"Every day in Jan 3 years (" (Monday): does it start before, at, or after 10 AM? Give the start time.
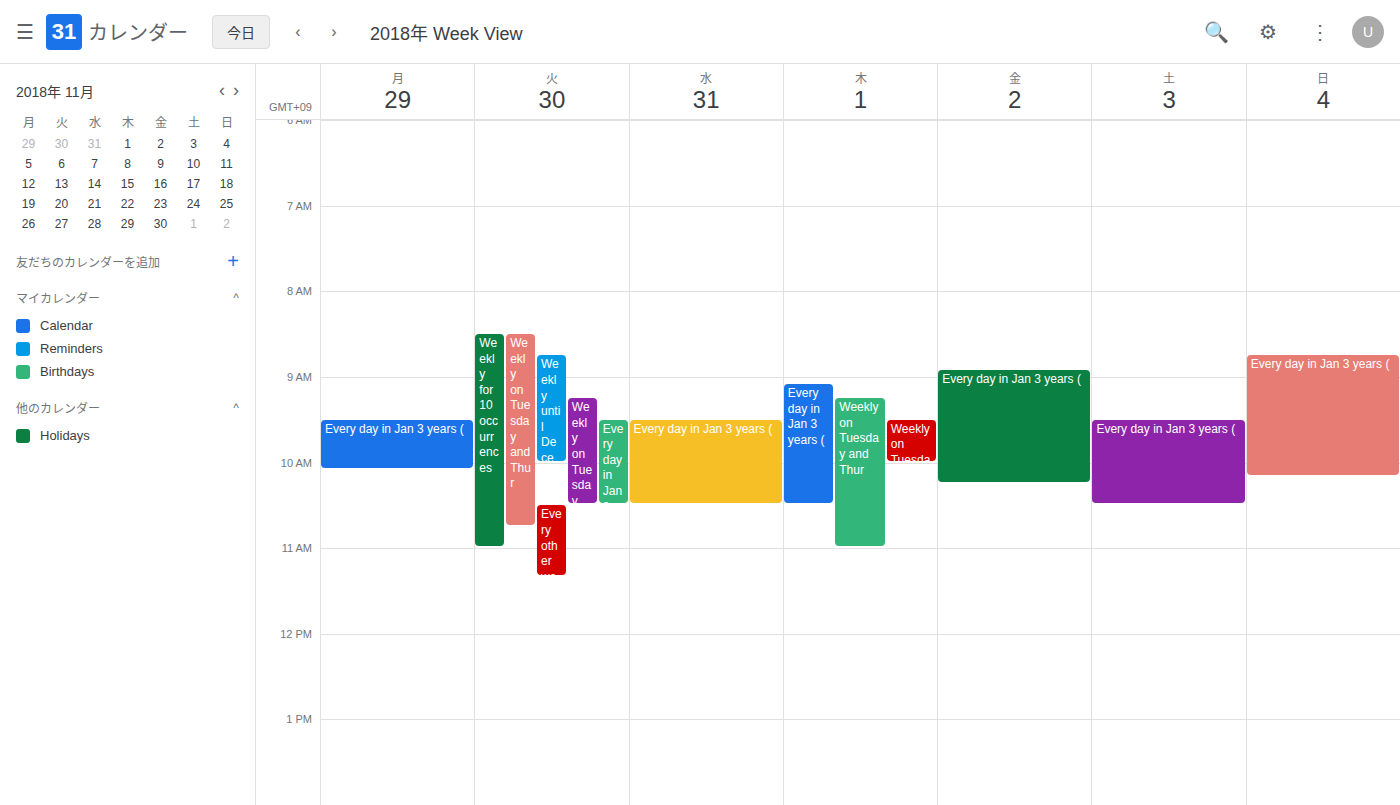
9:30 AM -- before 10 AM, 30 minutes above the 10 AM line.